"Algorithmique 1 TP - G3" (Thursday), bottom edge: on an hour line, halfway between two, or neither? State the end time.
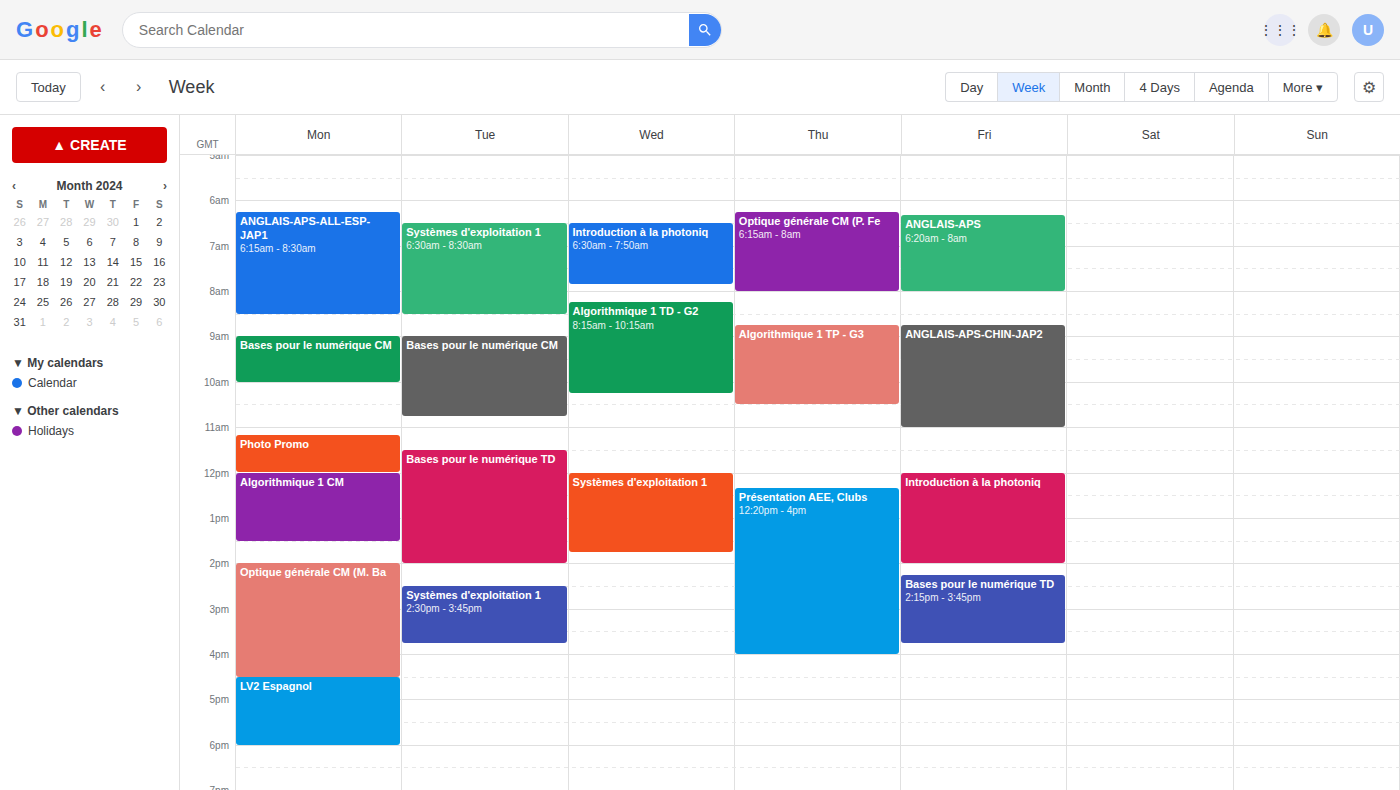
10:30 AM -- halfway between the 10 AM and 11 AM lines.